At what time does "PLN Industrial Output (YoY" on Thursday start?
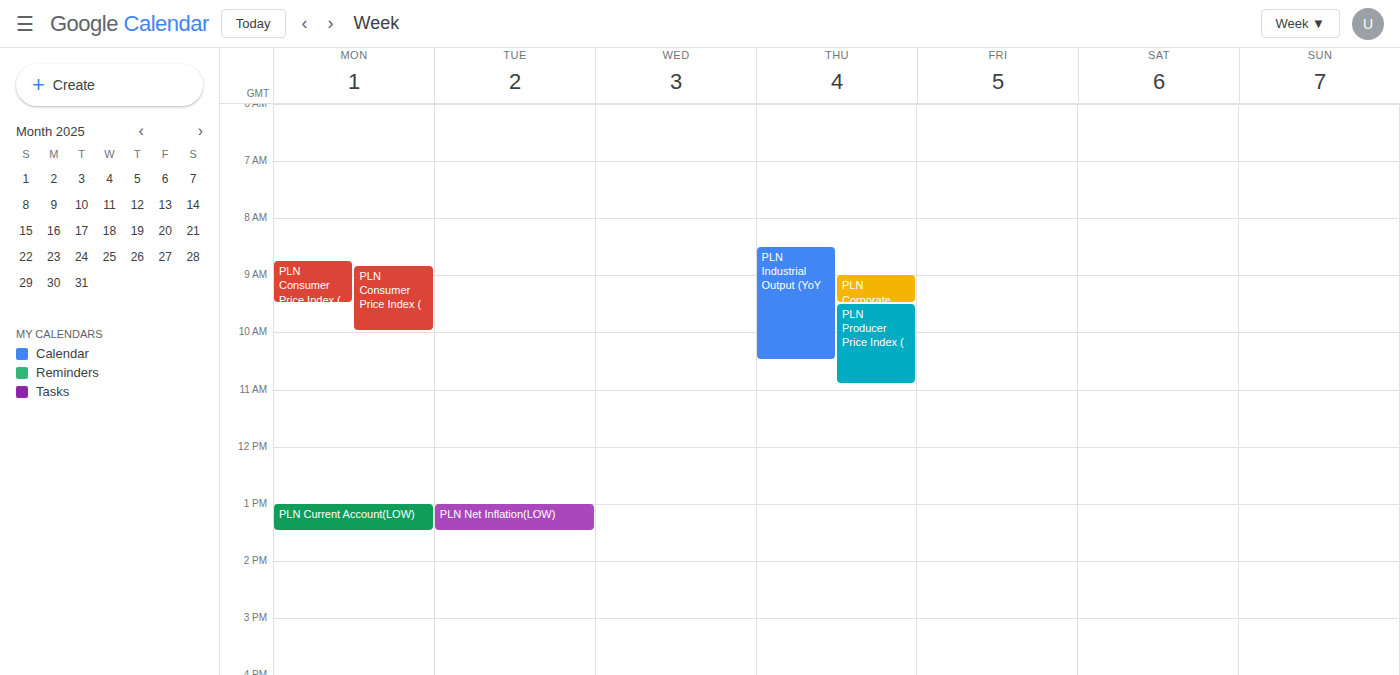
8:30 AM